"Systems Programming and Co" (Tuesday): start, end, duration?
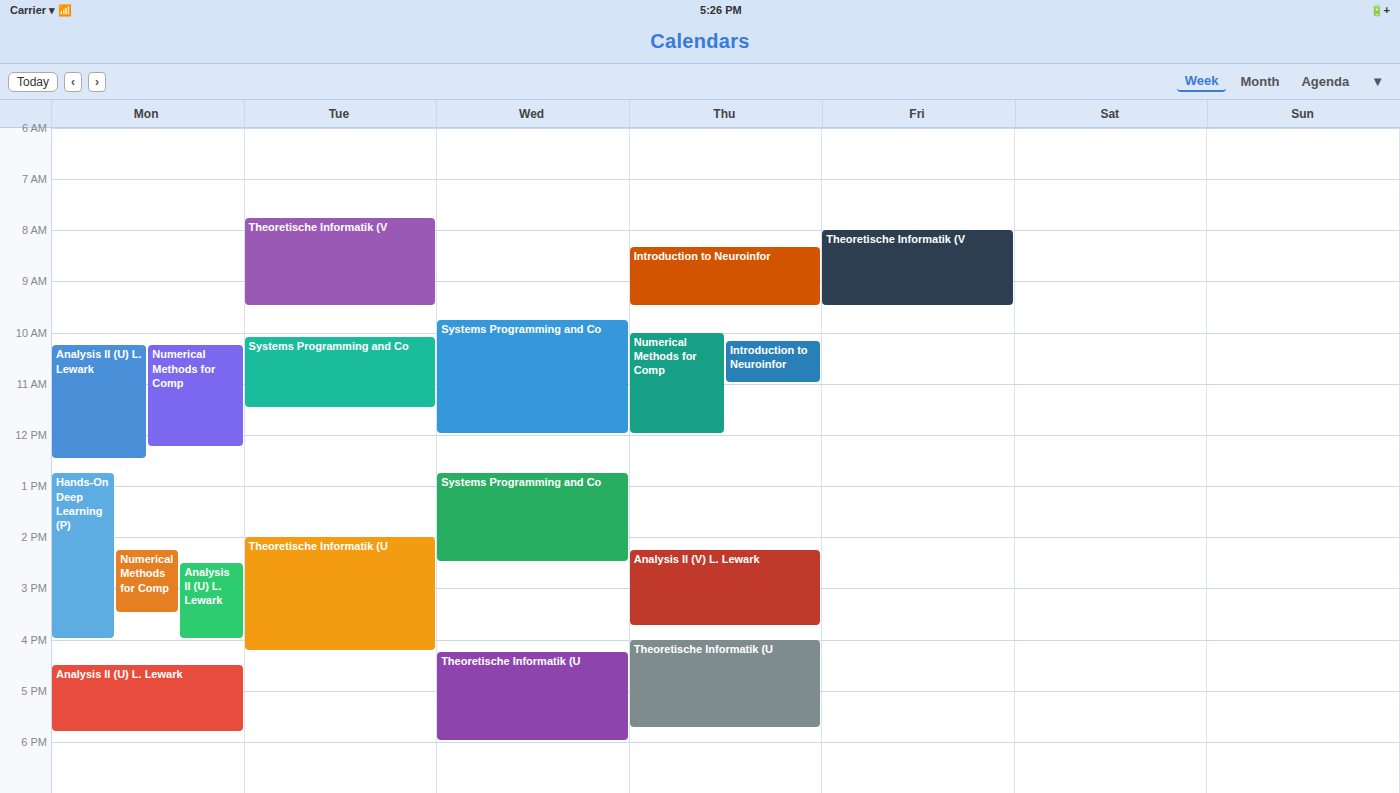
10:05 AM to 11:30 AM, 1 hour 25 minutes